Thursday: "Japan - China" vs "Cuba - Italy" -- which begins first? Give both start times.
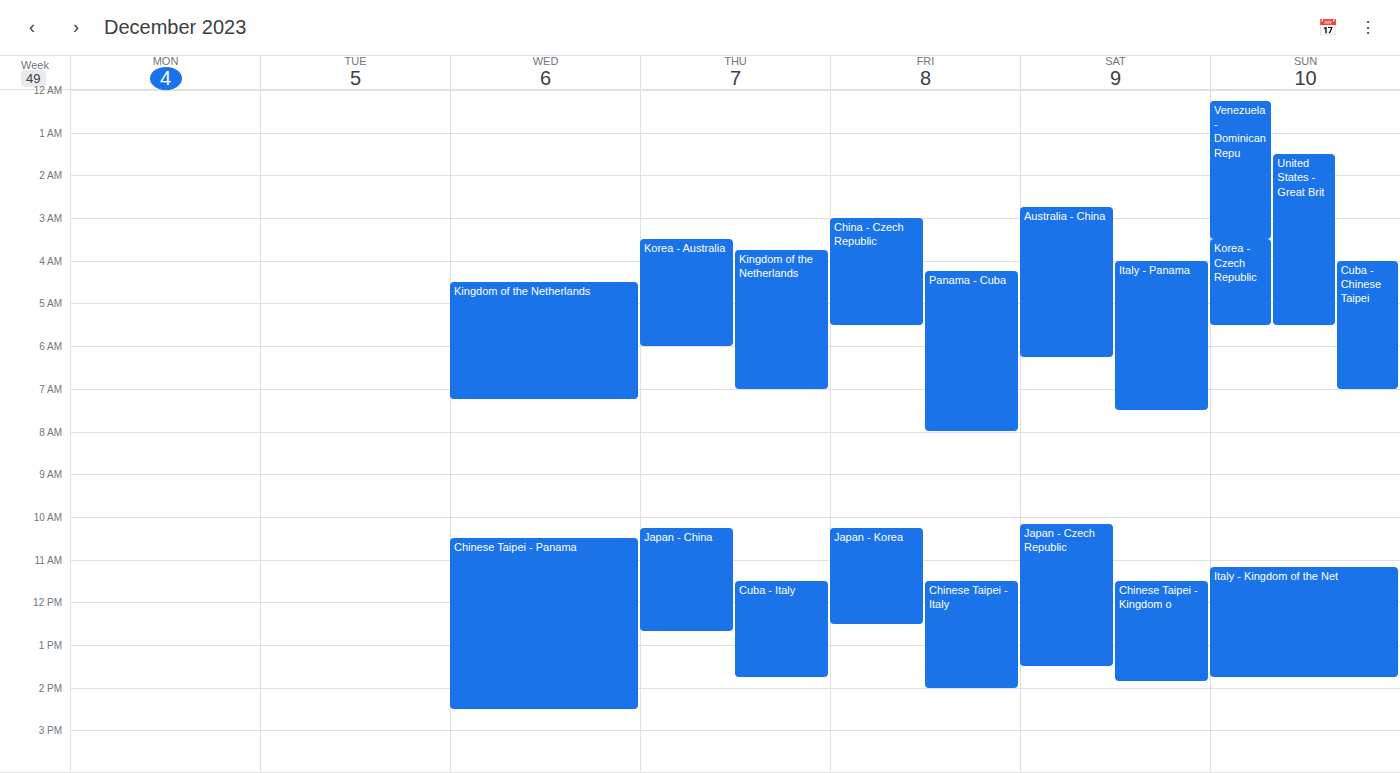
"Japan - China" 10:15 AM; "Cuba - Italy" 11:30 AM.